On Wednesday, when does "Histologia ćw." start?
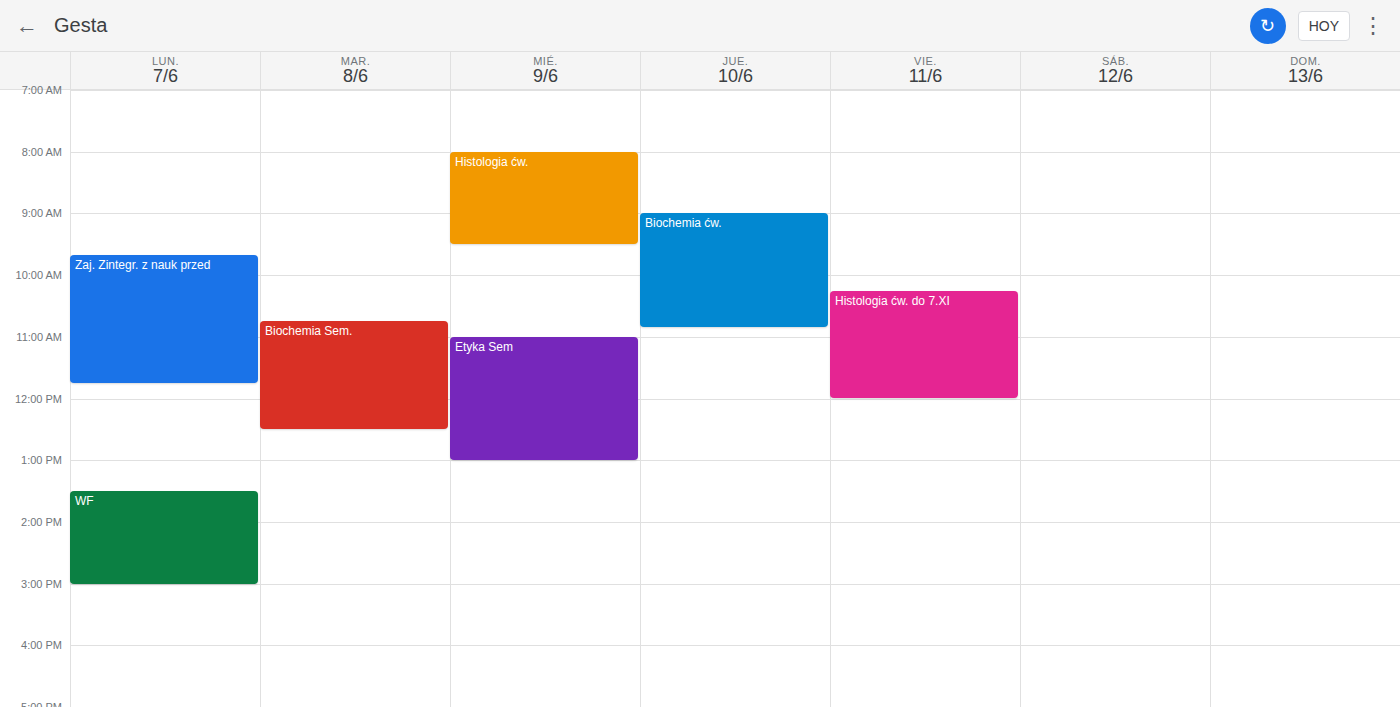
08:00